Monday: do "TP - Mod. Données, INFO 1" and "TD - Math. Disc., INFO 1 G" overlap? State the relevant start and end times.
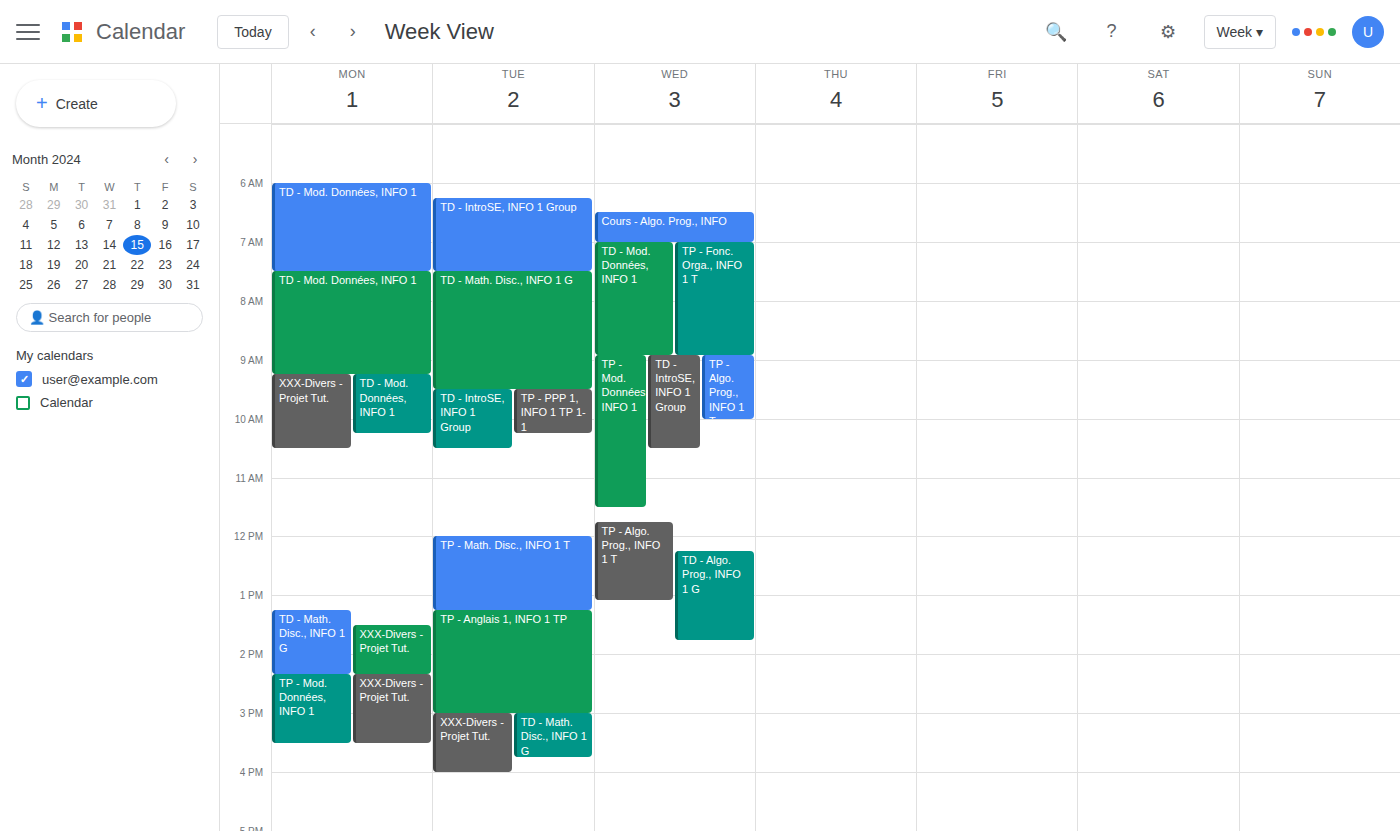
"TD - Math. Disc., INFO 1 G" ends at 2:20 PM, exactly when "TP - Mod. Données, INFO 1" starts -- they touch but do not overlap.